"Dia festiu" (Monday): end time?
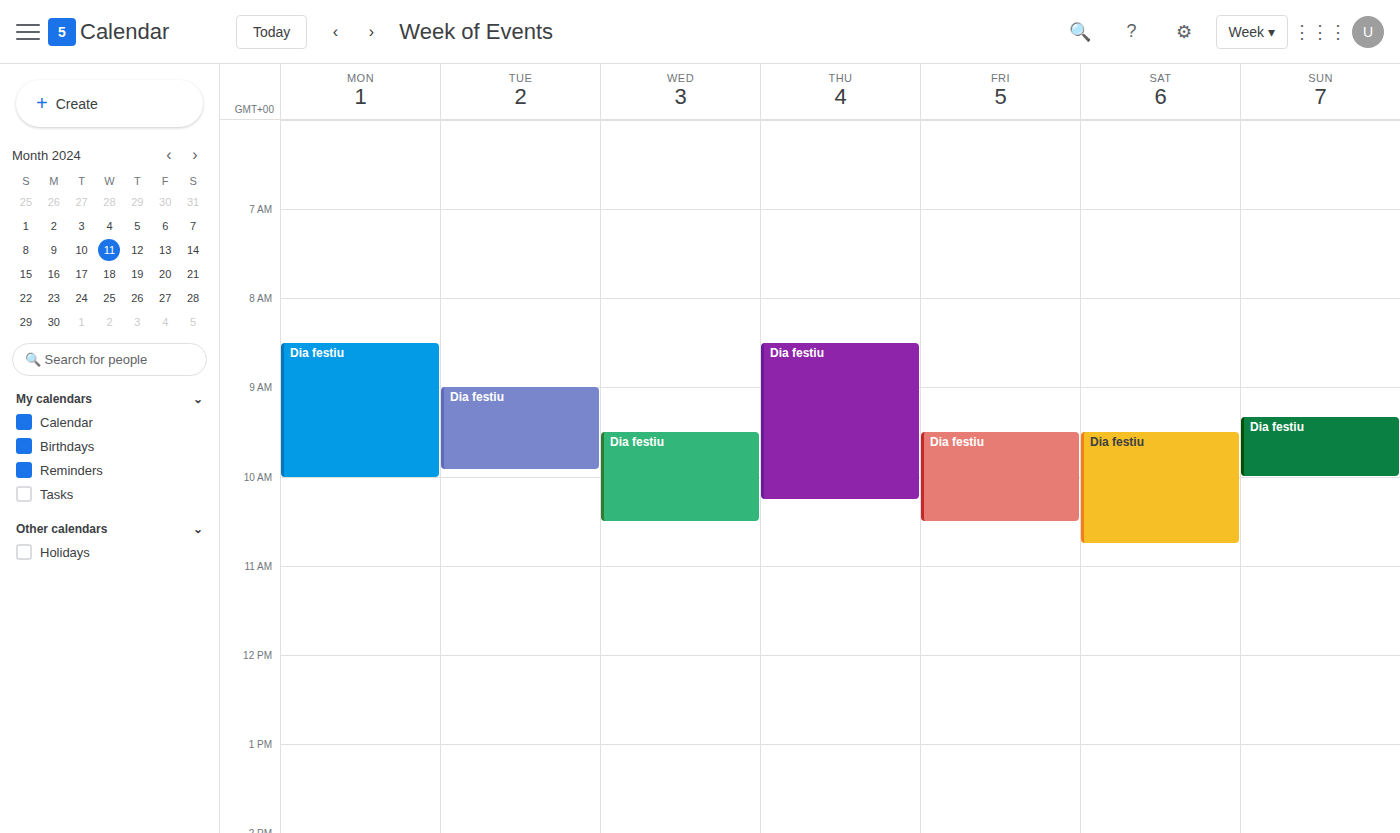
10:00 AM